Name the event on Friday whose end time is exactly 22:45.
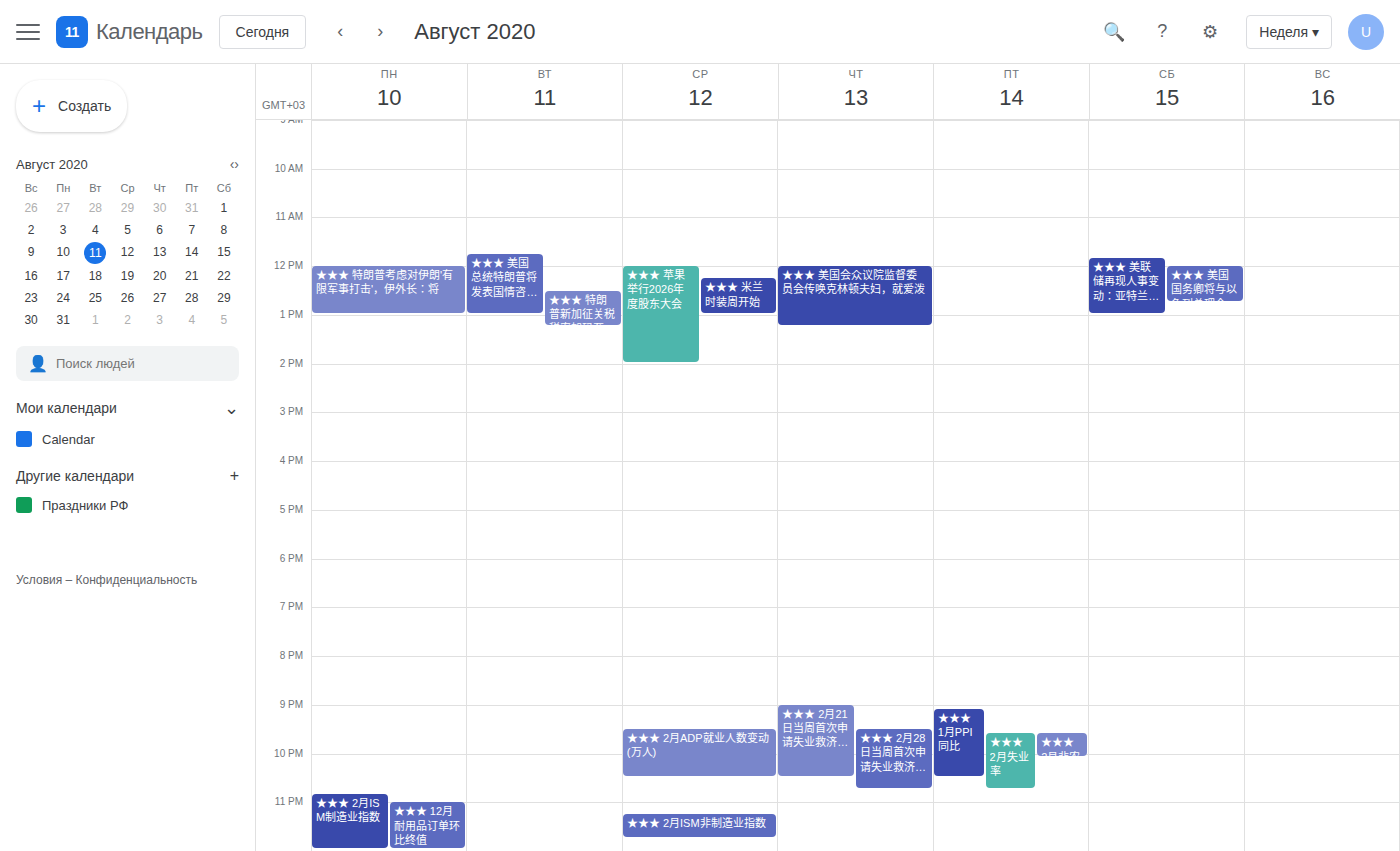
"★★★ 2月失业率"